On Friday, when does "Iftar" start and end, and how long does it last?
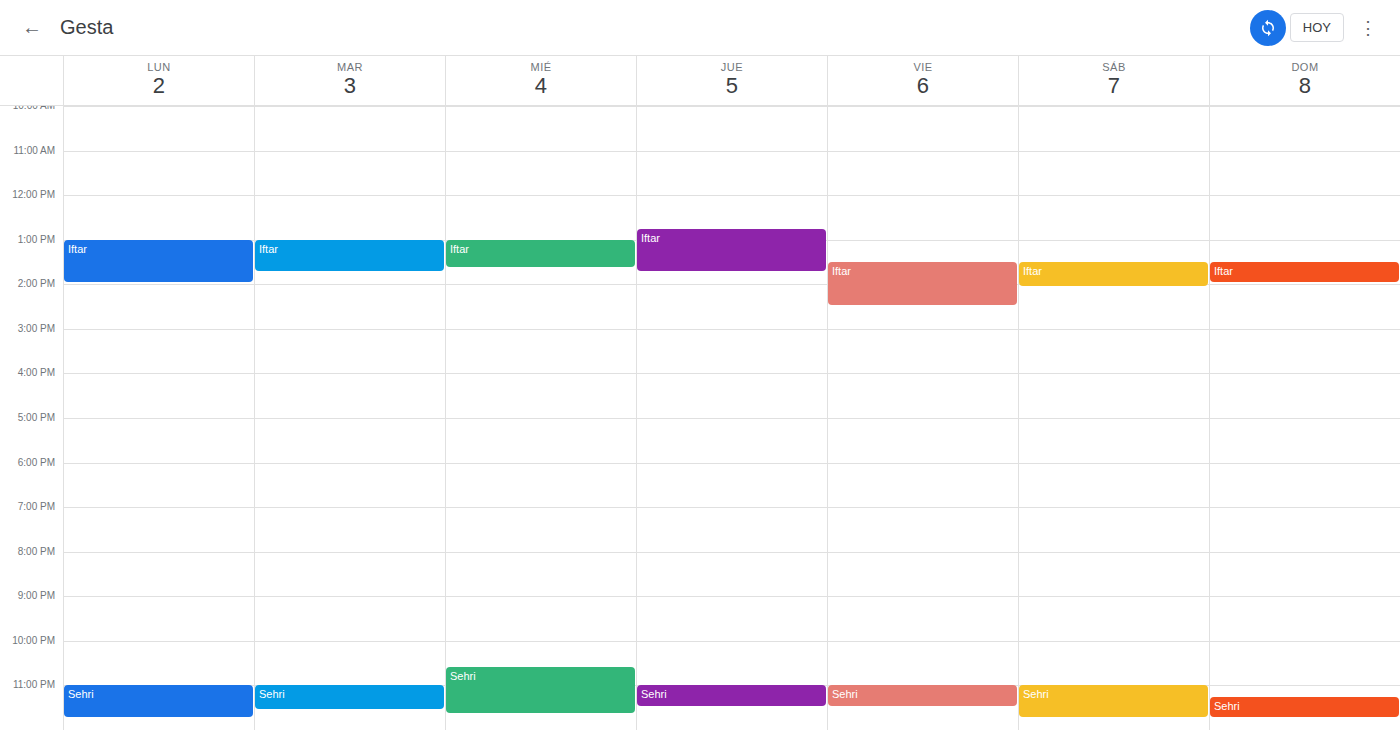
13:30 to 14:30, 1 hour